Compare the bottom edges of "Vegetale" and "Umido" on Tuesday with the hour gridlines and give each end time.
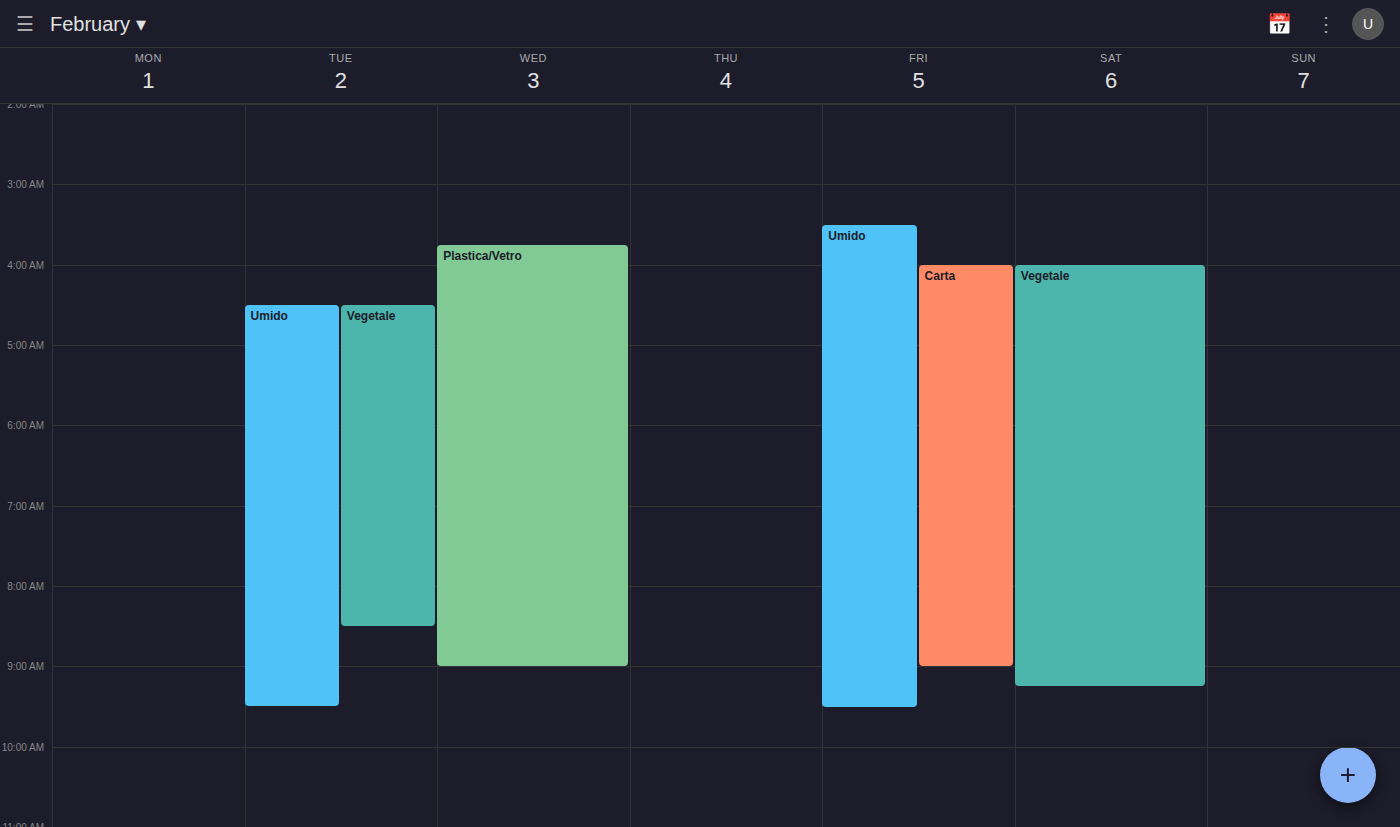
"Vegetale": 08:30, halfway between the 08:00 and 09:00 lines. "Umido": 09:30, halfway between the 09:00 and 10:00 lines.